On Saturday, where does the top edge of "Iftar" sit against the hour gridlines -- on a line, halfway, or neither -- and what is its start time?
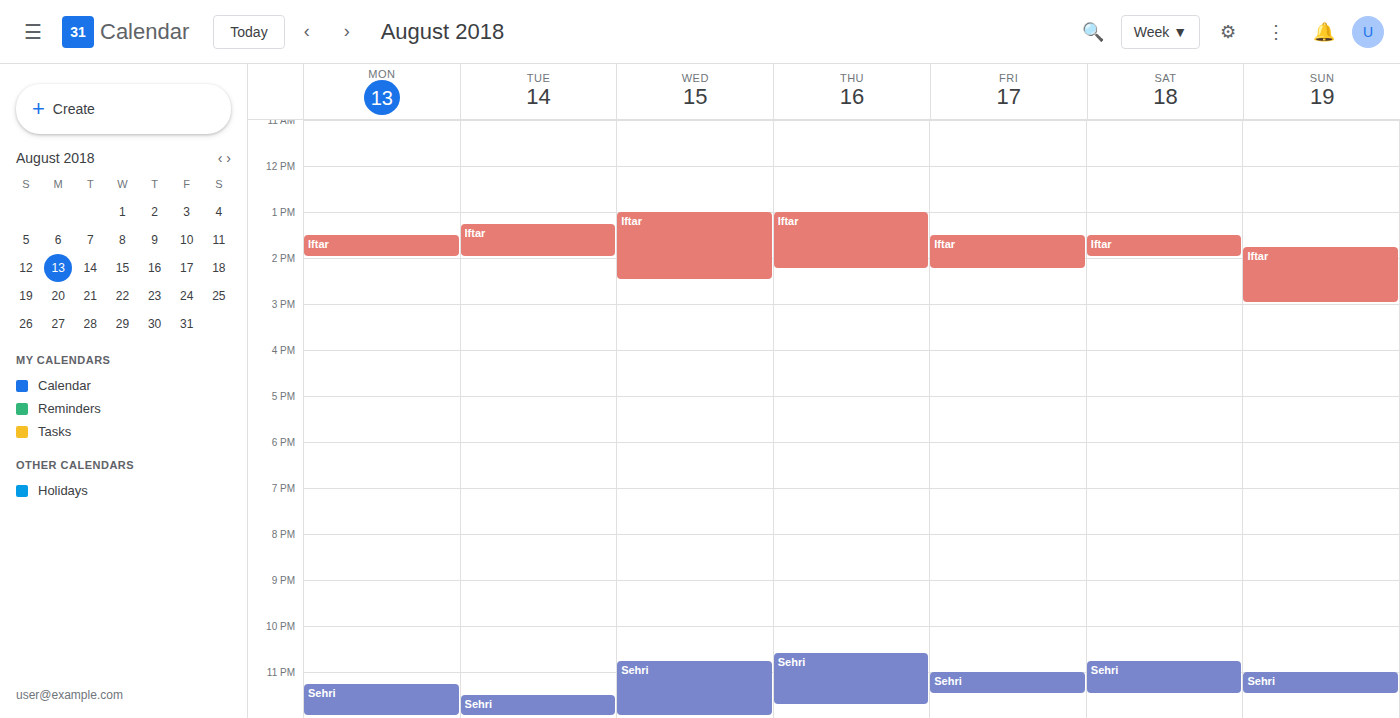
1:30 PM -- halfway between the 1 PM and 2 PM lines.